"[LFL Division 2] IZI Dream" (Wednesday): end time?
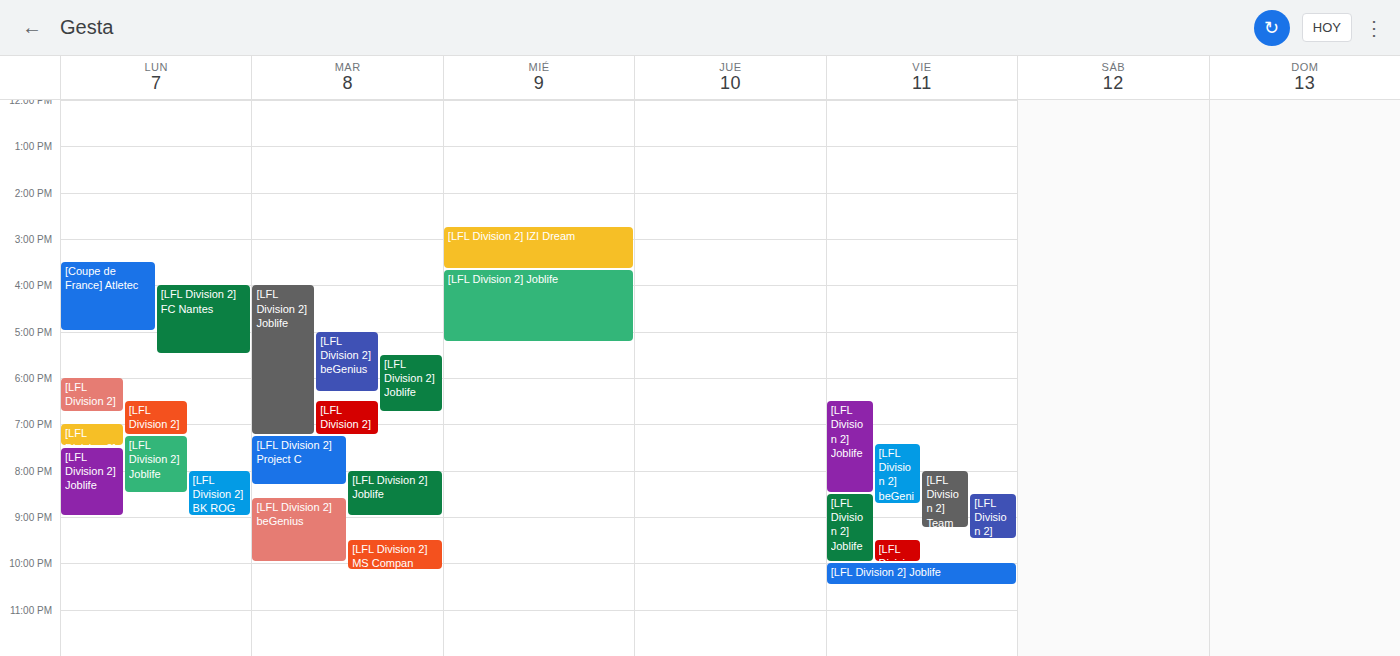
3:40 PM